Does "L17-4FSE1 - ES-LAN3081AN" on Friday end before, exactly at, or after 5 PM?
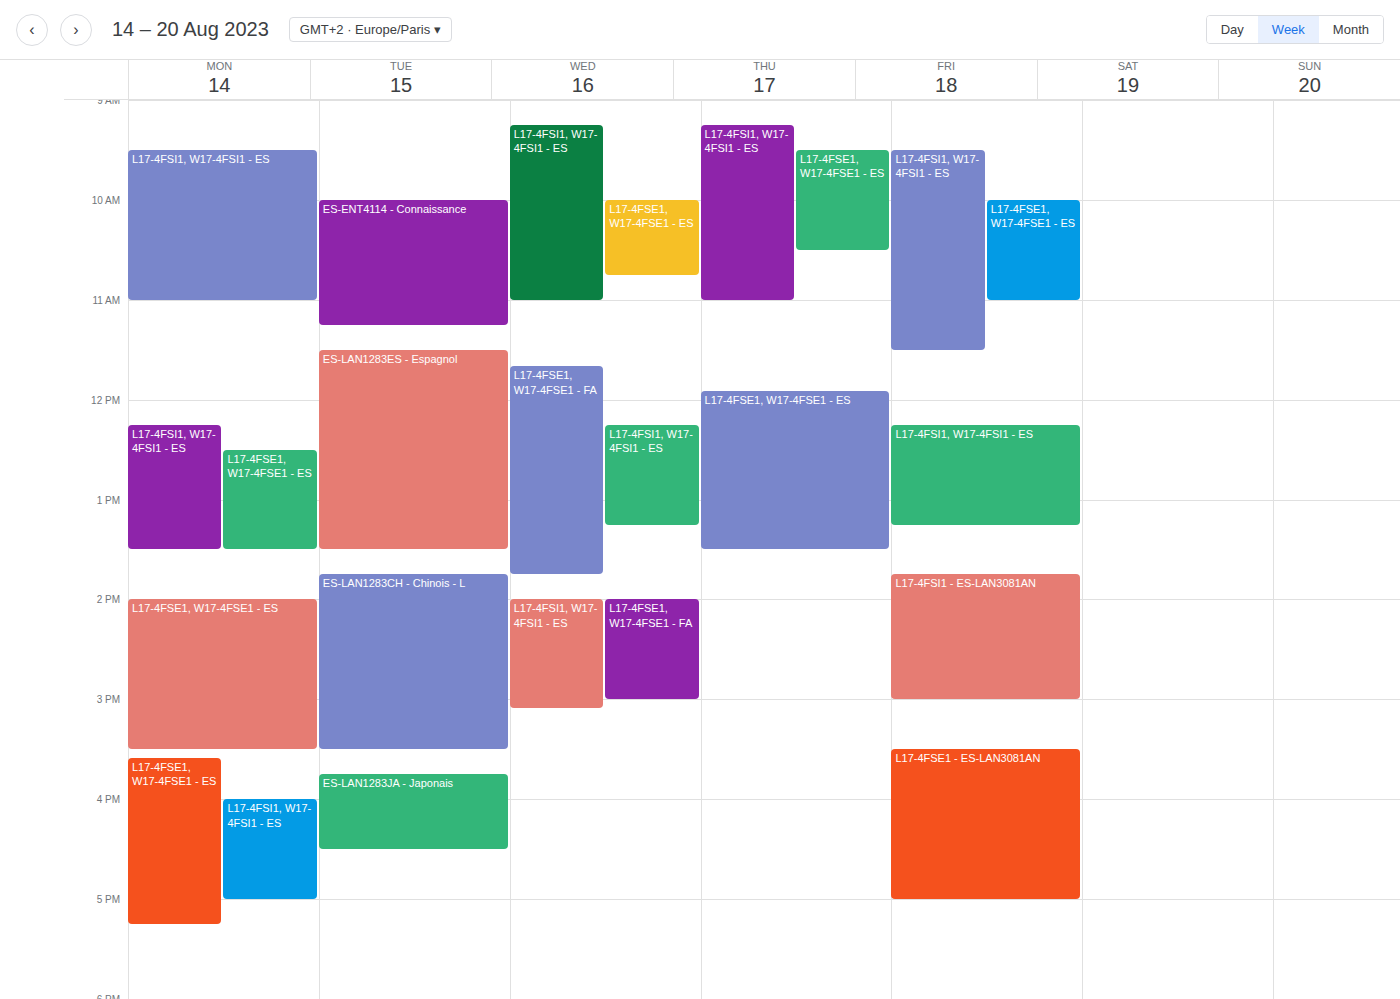
5:00 PM -- exactly at 5 PM, on the 5 PM line.